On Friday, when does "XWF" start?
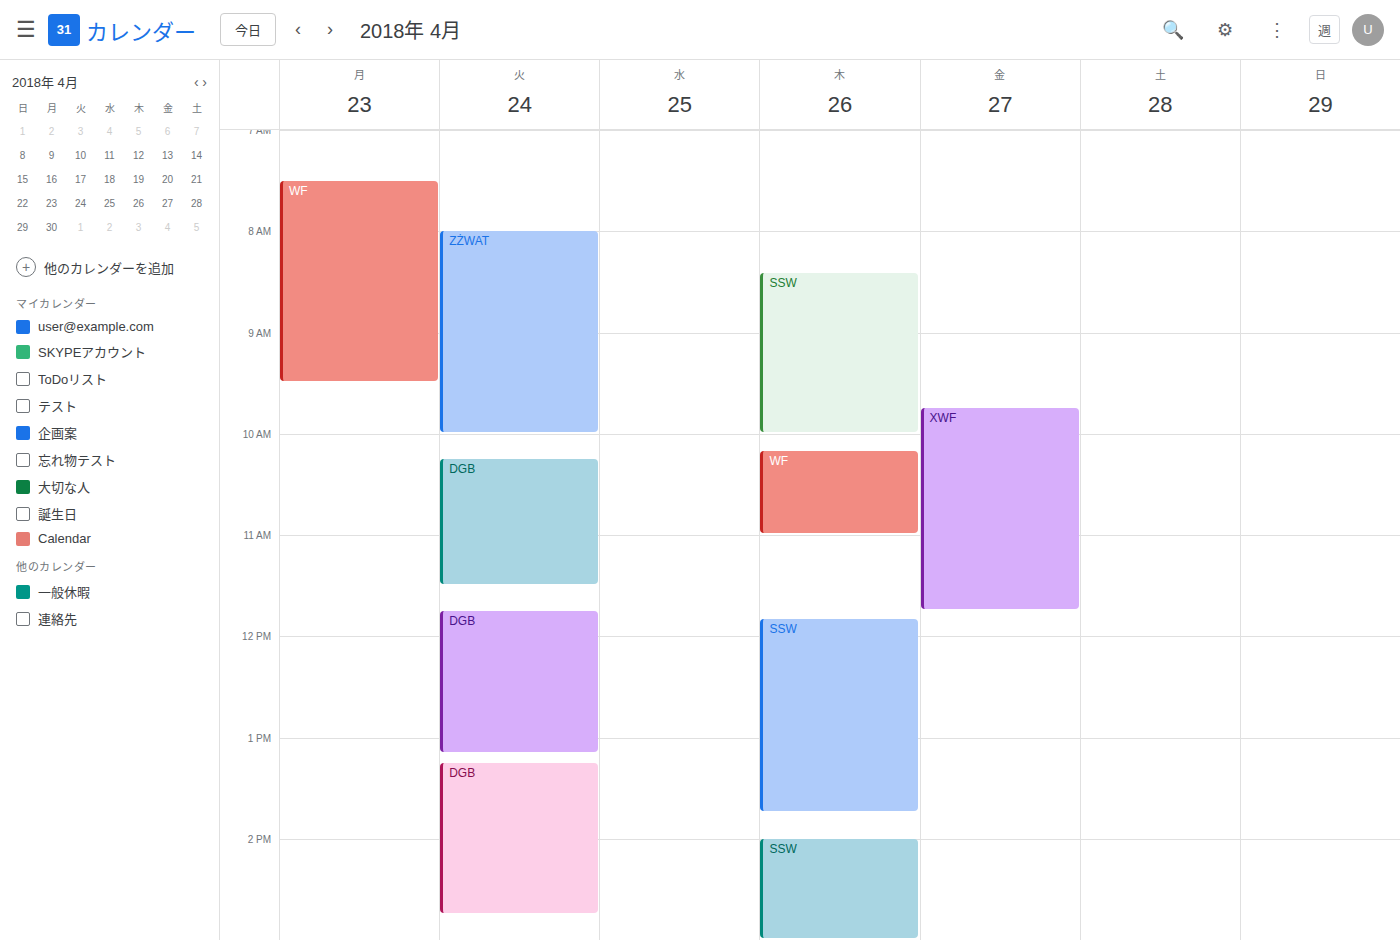
9:45 AM